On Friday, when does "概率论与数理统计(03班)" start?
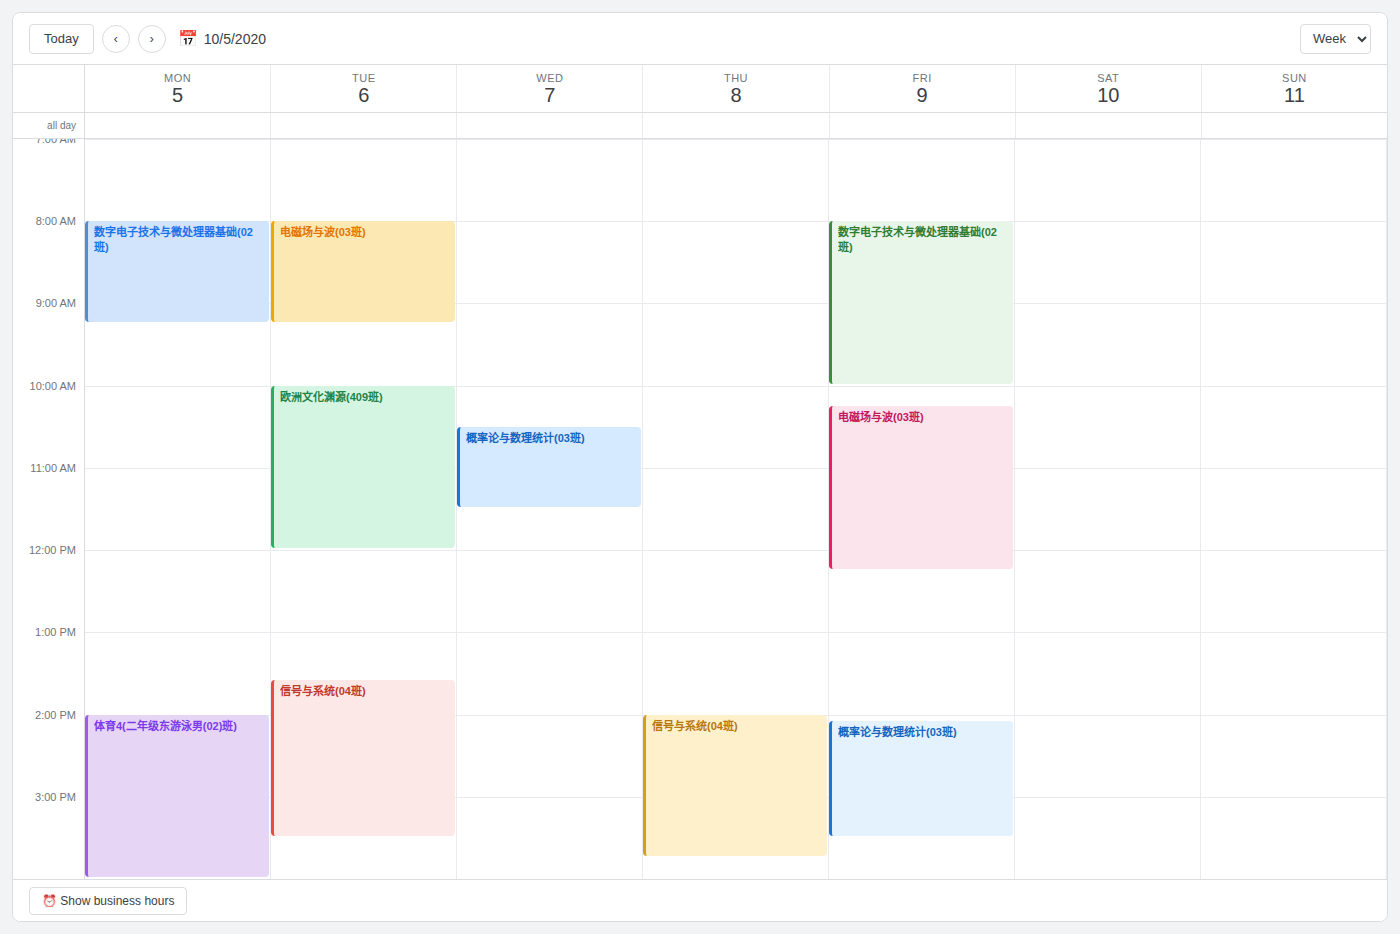
2:05 PM